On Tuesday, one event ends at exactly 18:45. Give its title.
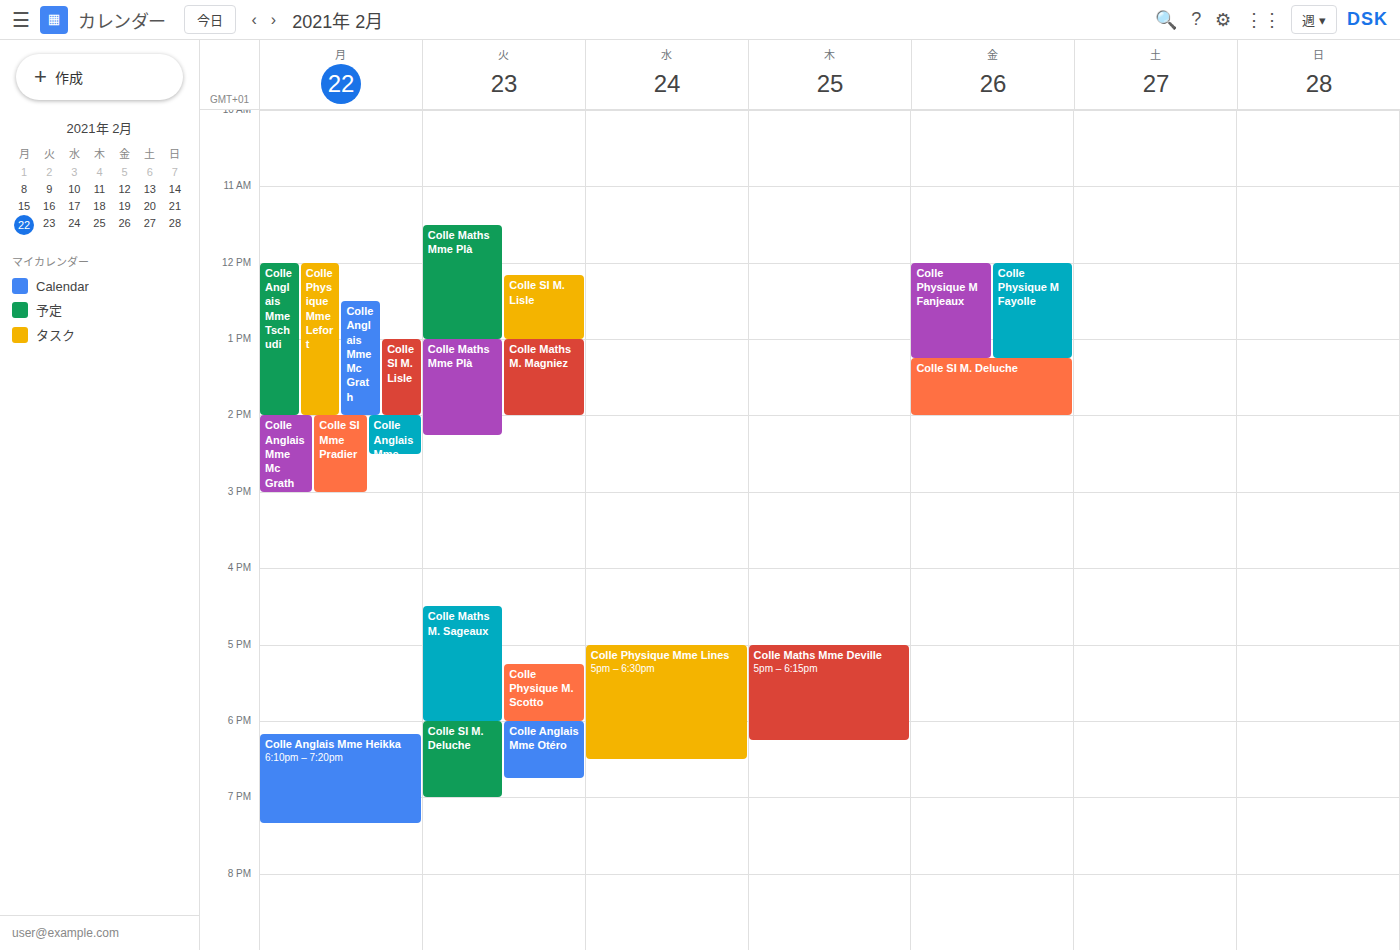
"Colle Anglais Mme Otéro"